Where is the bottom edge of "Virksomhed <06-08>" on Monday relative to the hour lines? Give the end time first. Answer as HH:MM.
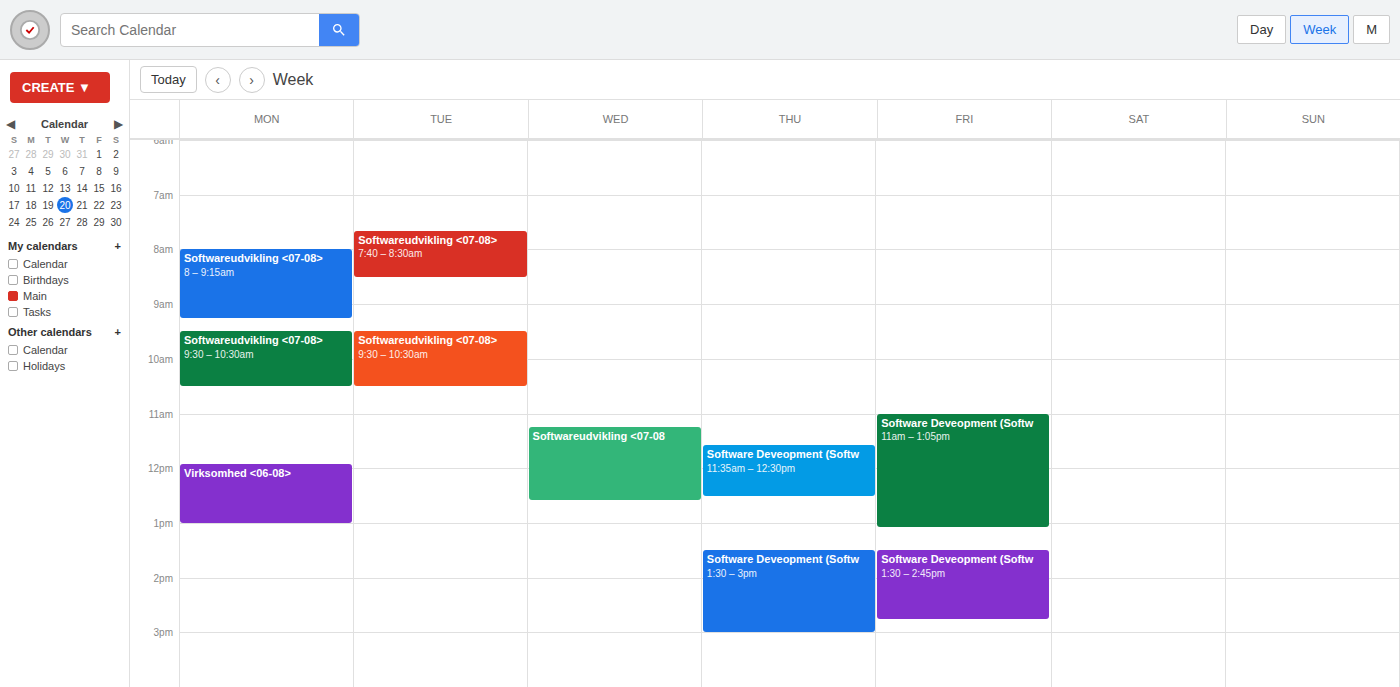
13:00 -- exactly on the 13:00 line.